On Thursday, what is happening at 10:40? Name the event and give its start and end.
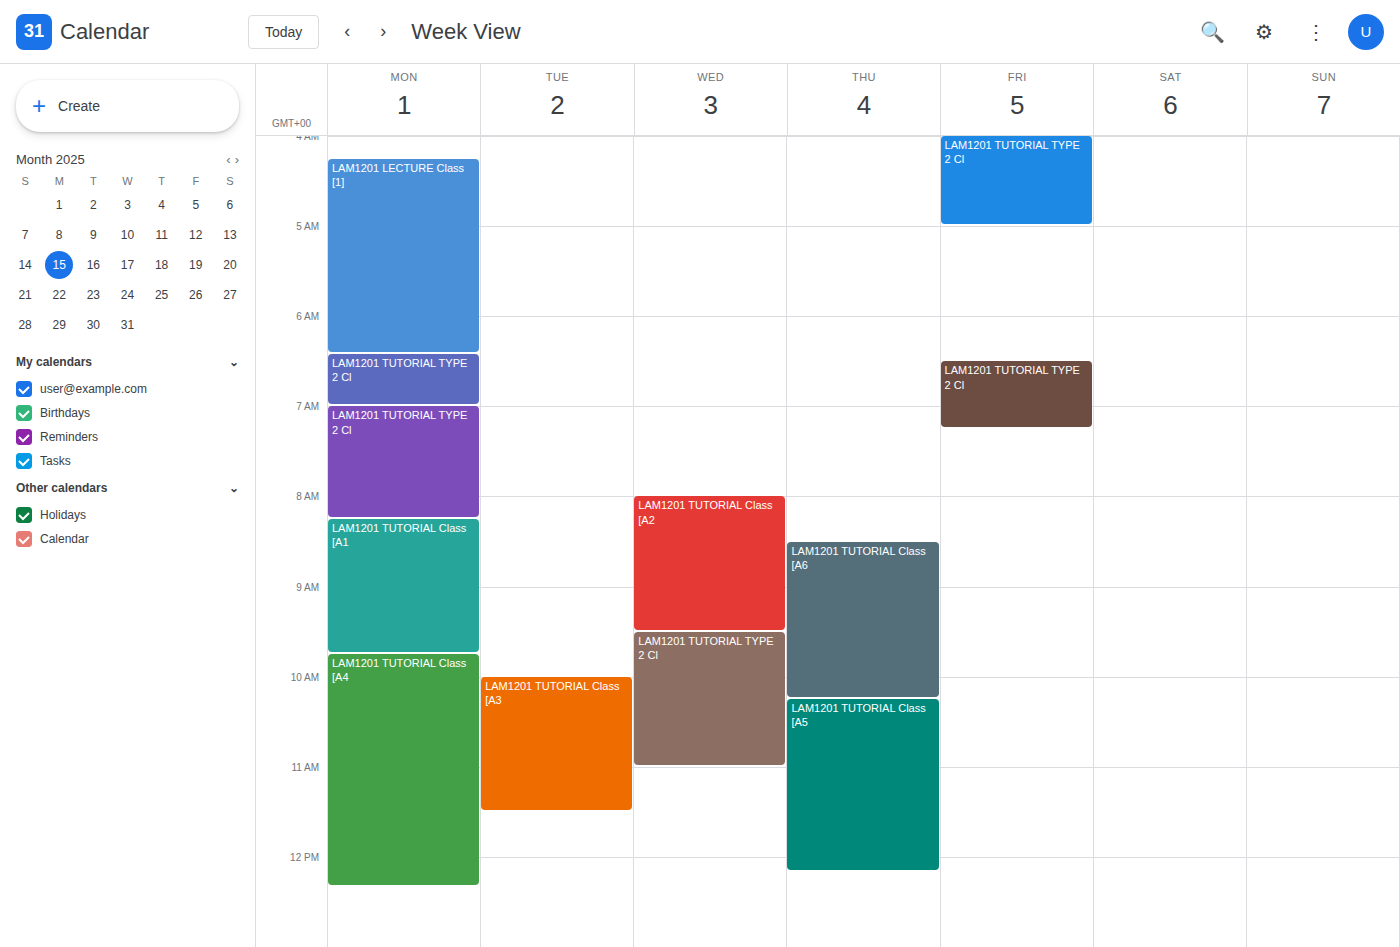
"LAM1201 TUTORIAL Class [A5", 10:15 to 12:10